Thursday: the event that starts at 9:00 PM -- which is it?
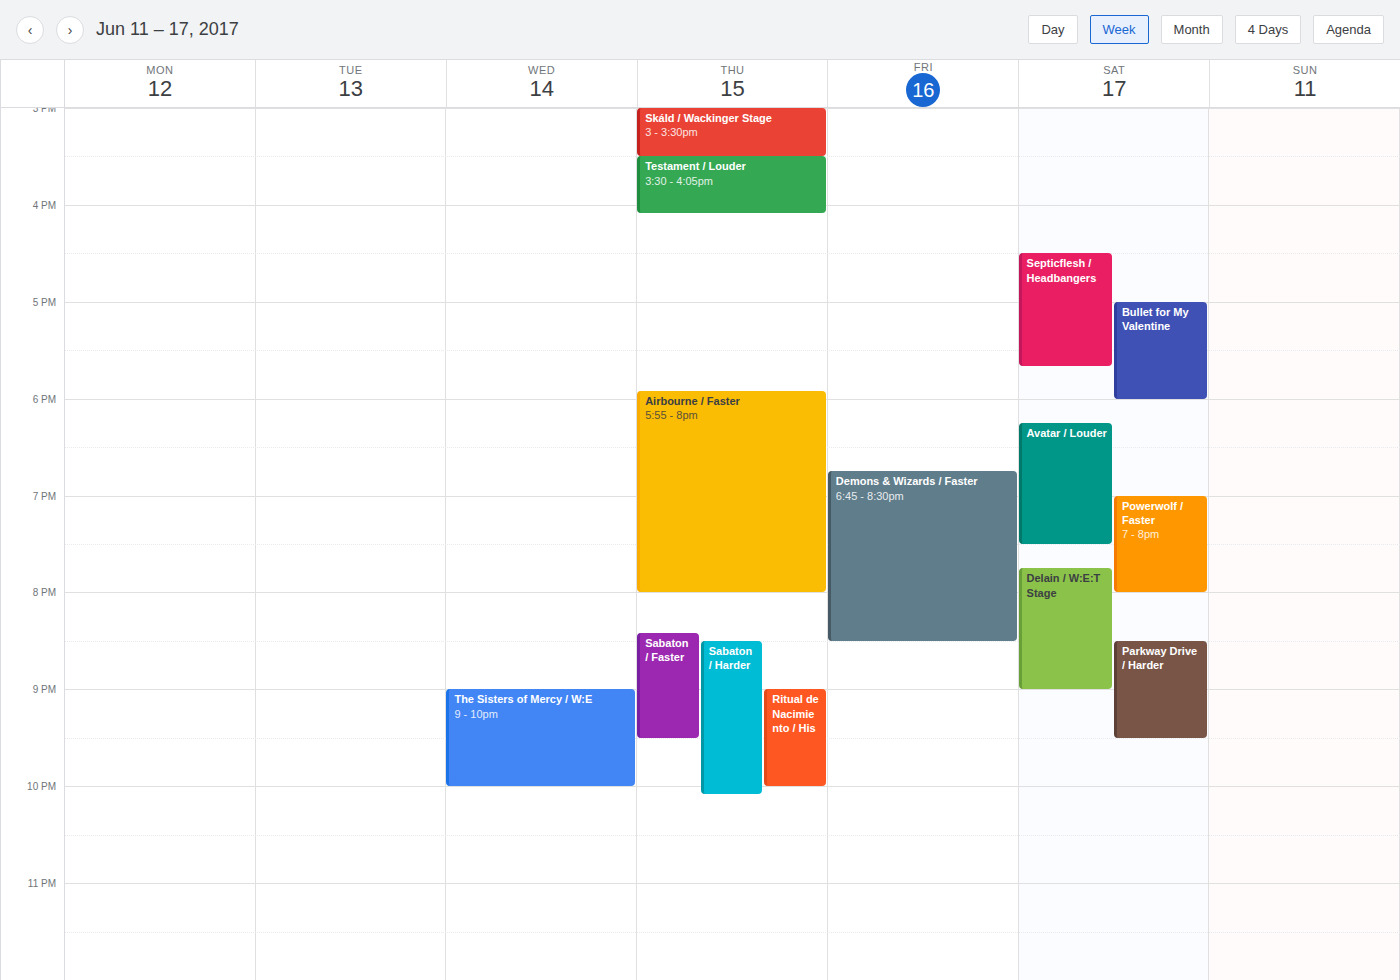
"Ritual de Nacimiento / His"